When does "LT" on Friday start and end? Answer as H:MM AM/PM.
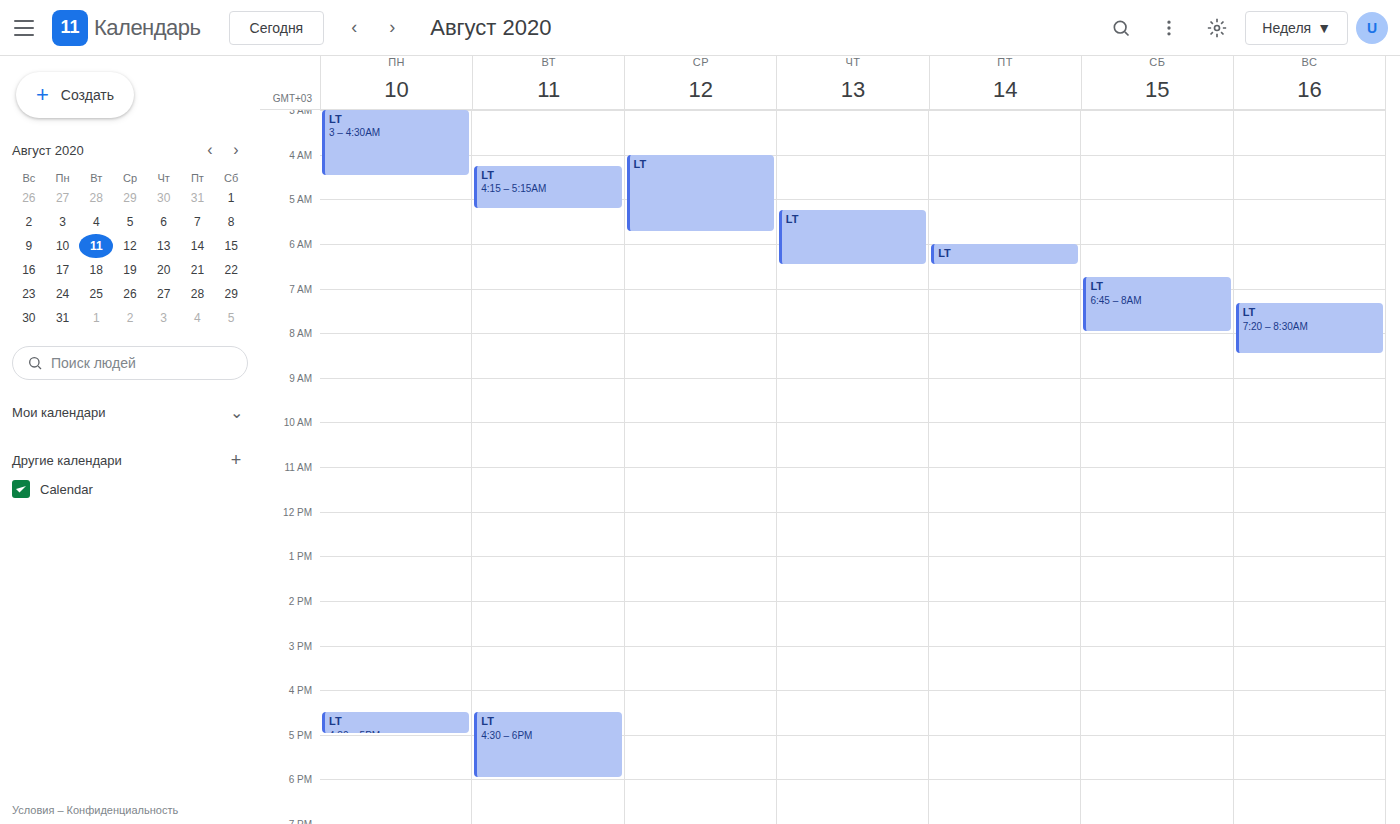
6:00 AM to 6:30 AM